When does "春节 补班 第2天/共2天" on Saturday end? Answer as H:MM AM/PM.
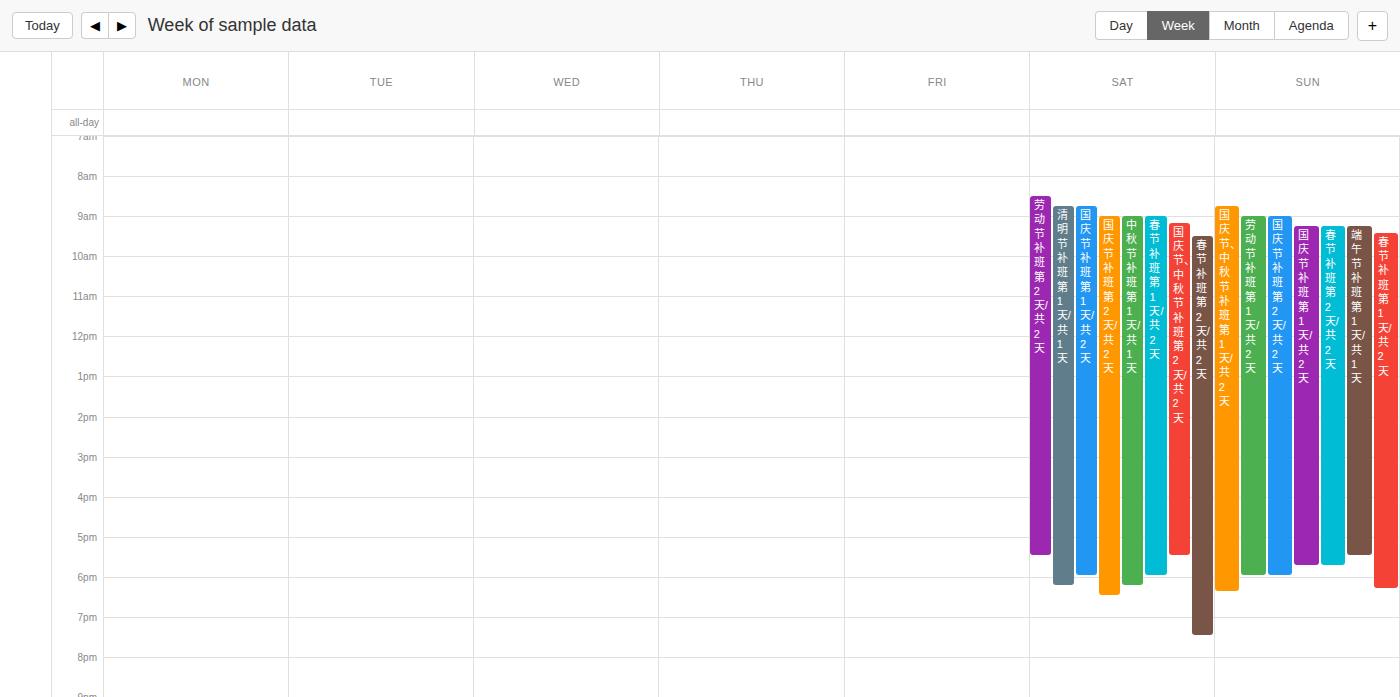
7:30 PM